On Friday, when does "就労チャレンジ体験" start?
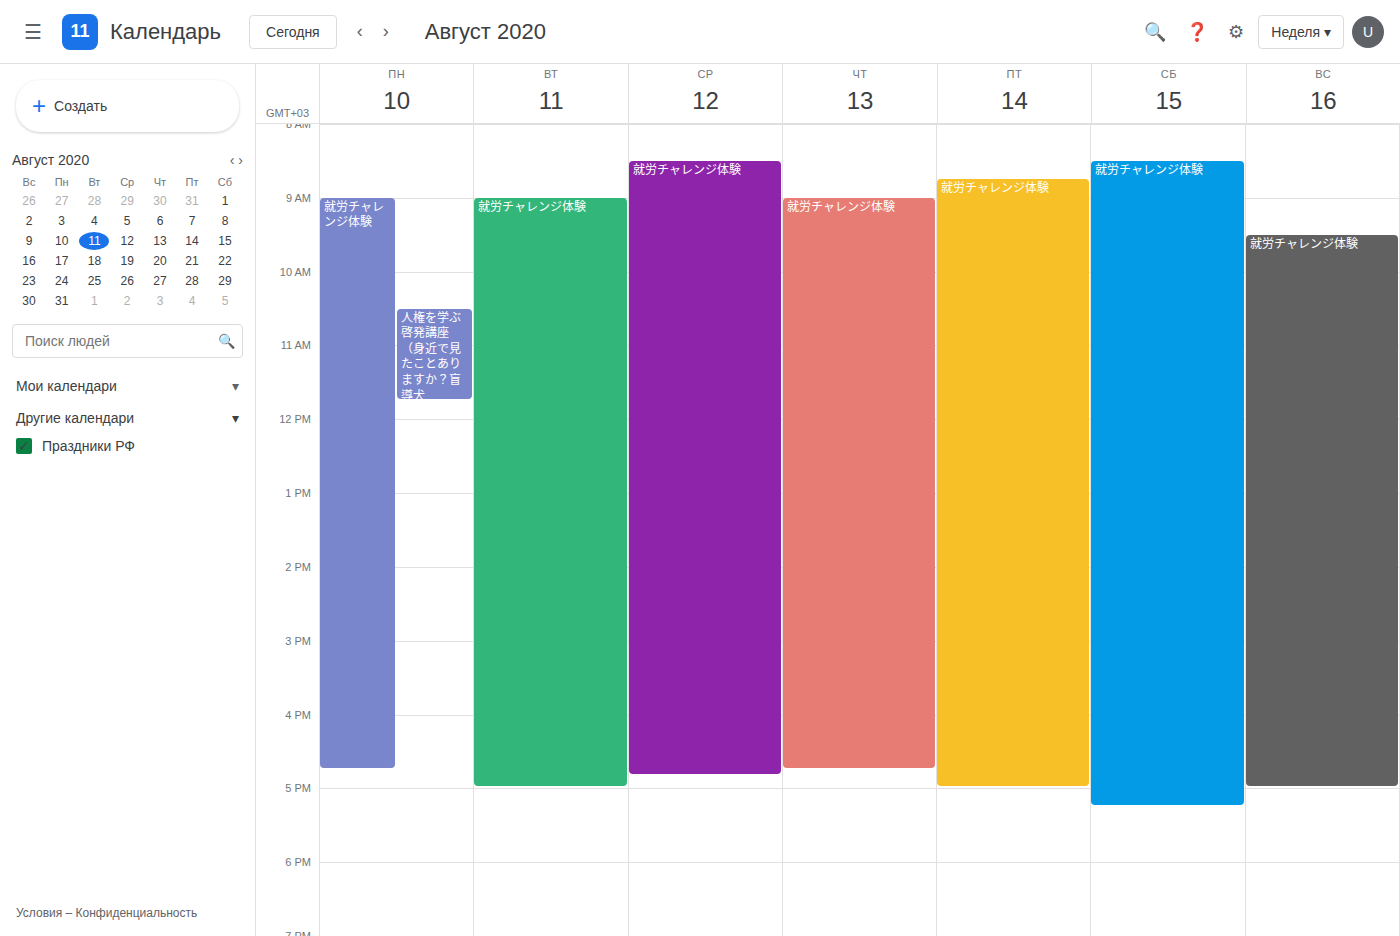
8:45 AM